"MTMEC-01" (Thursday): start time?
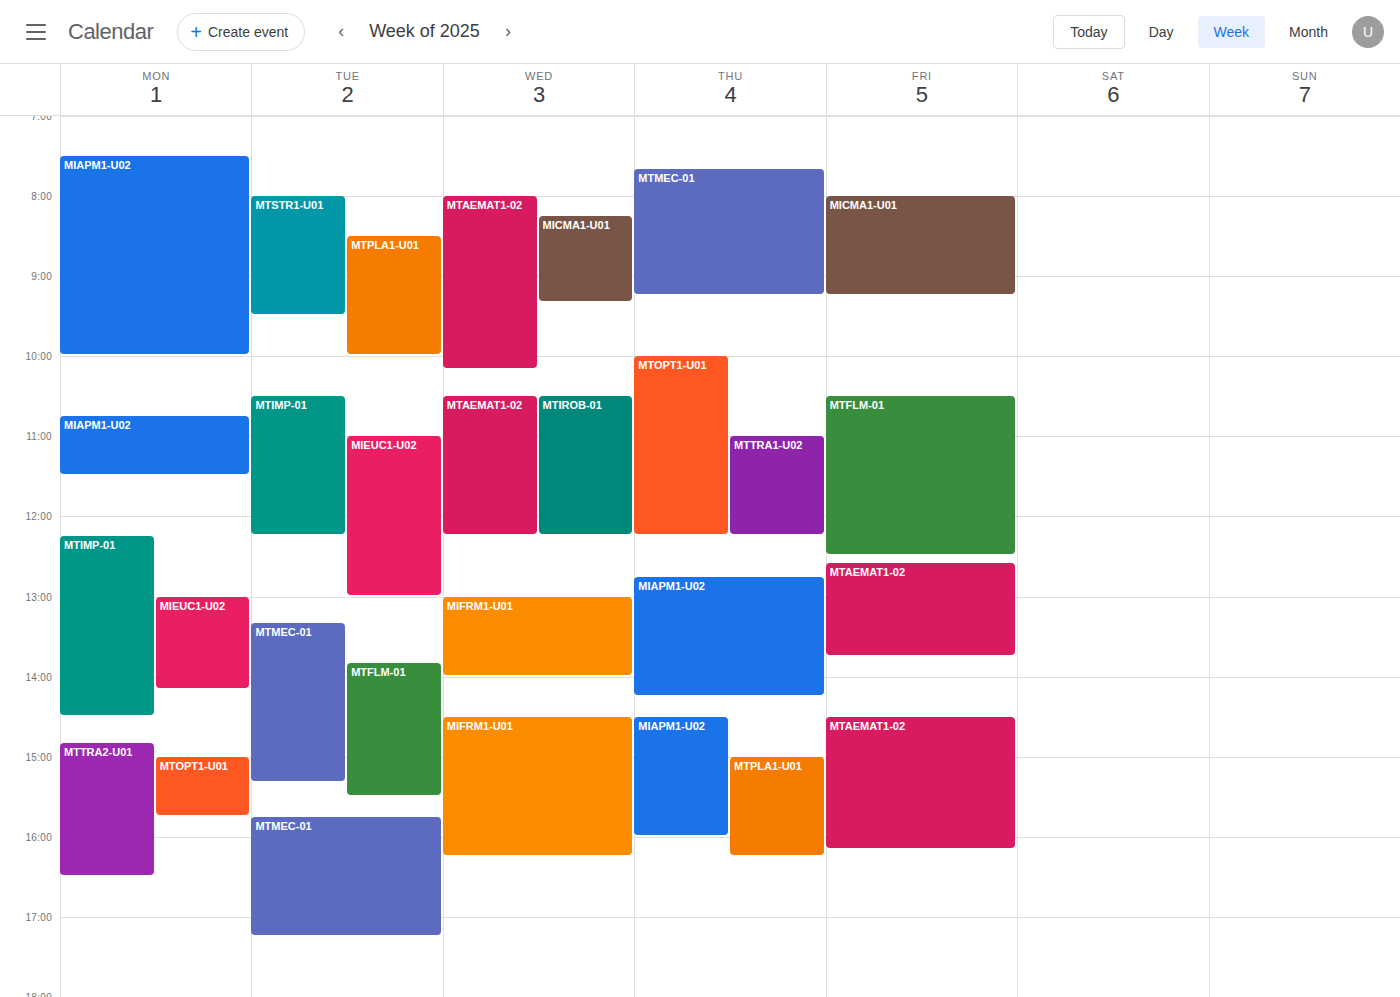
7:40 AM